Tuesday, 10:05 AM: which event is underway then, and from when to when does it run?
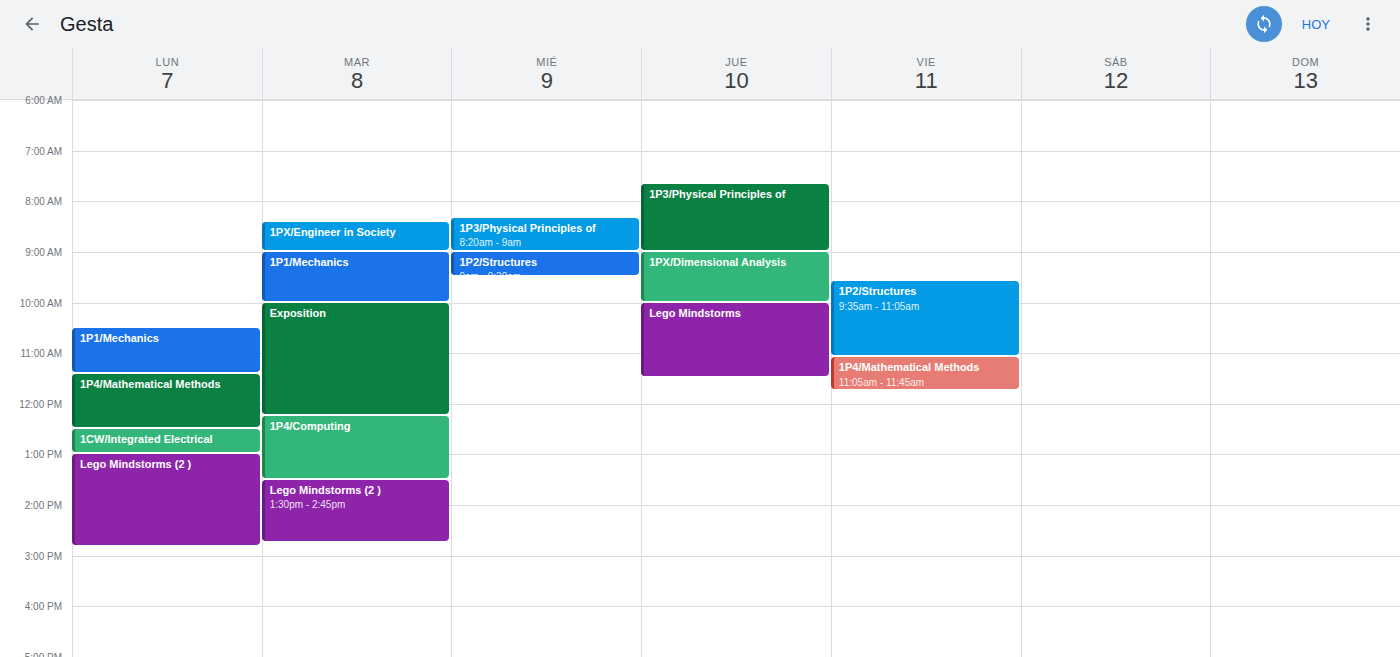
"Exposition", 10:00 AM to 12:15 PM